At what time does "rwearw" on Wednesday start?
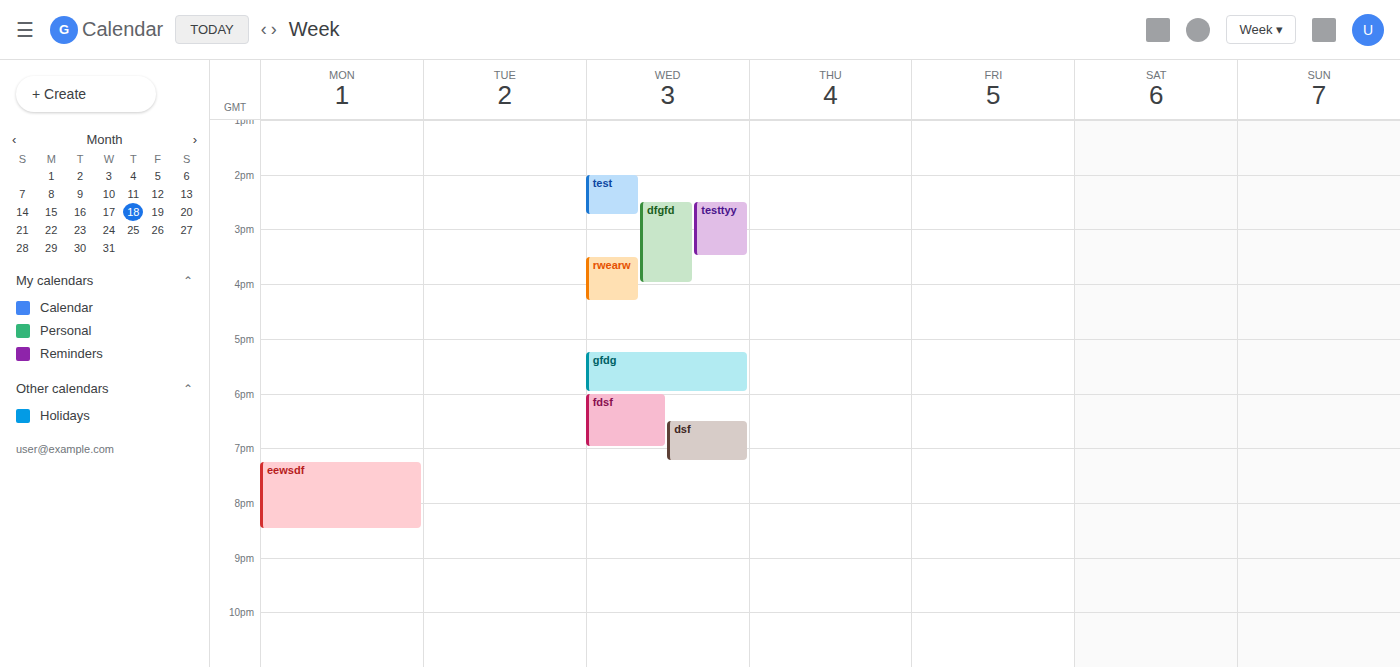
3:30 PM